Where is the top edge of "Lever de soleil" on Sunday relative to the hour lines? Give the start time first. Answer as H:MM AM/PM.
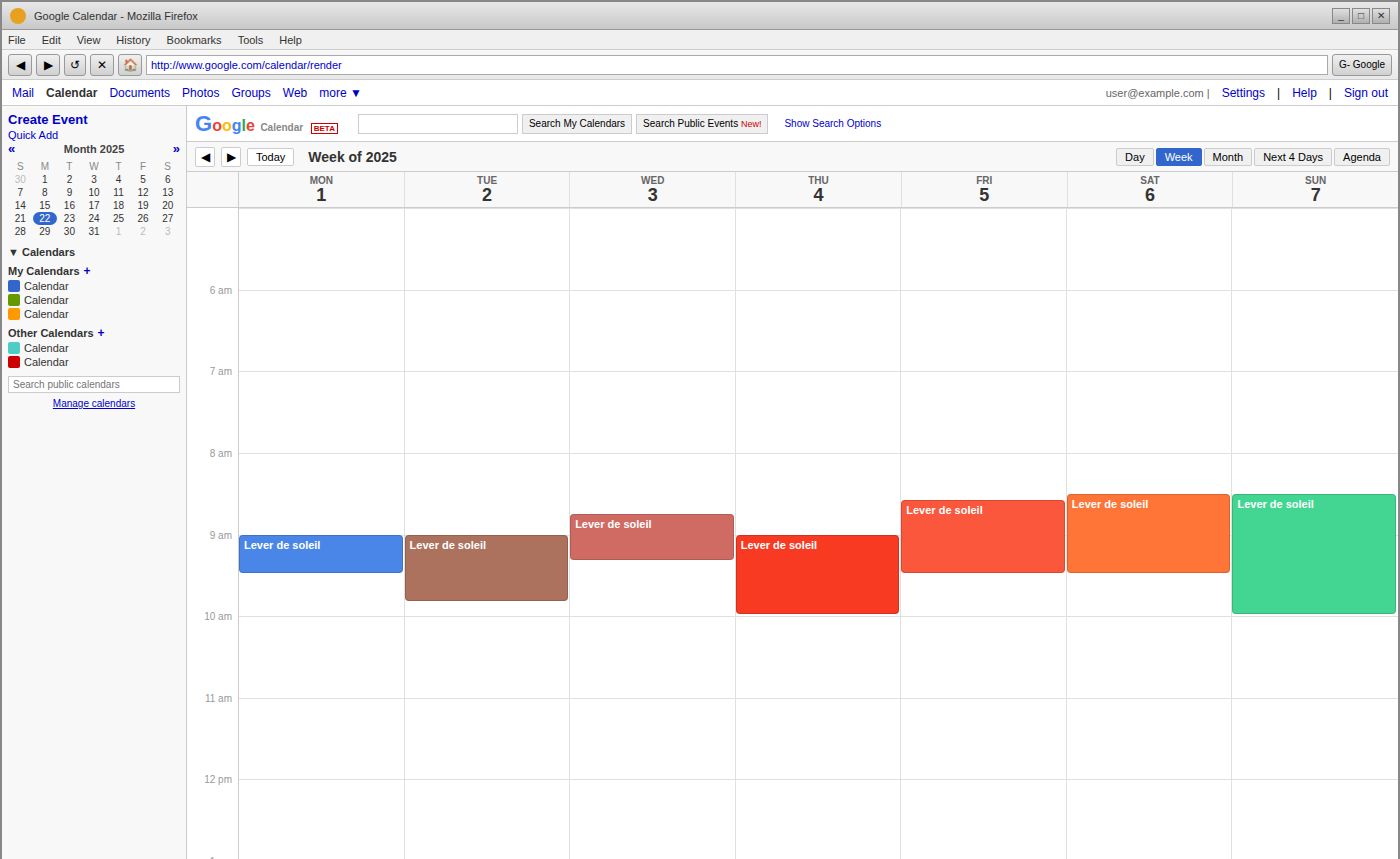
8:30 AM -- halfway between the 8 AM and 9 AM lines.